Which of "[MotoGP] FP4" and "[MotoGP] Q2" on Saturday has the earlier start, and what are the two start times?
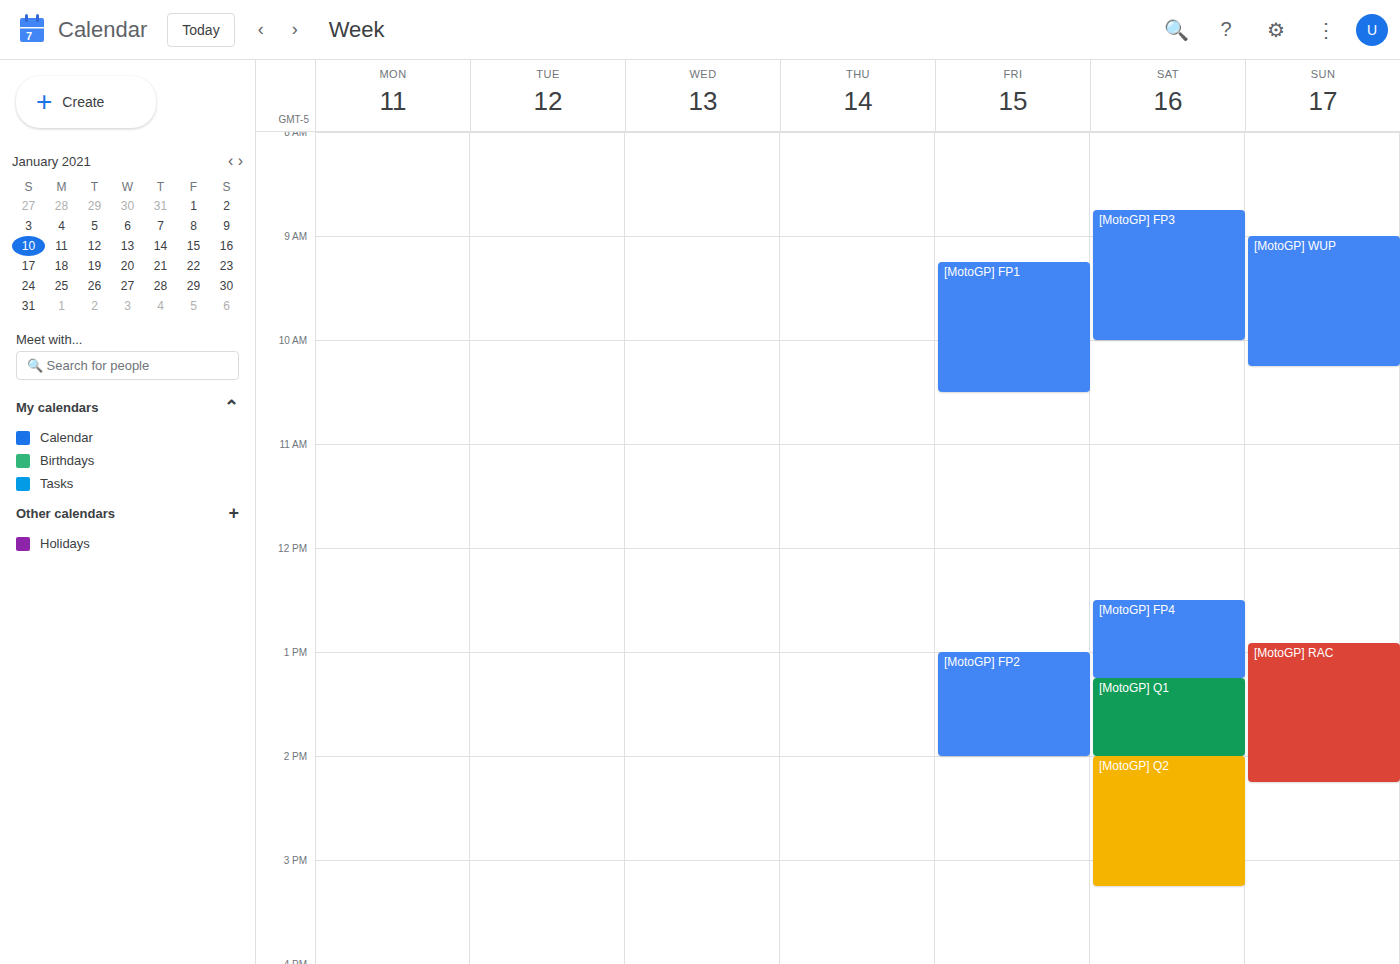
"[MotoGP] FP4" 12:30 PM; "[MotoGP] Q2" 2:00 PM.